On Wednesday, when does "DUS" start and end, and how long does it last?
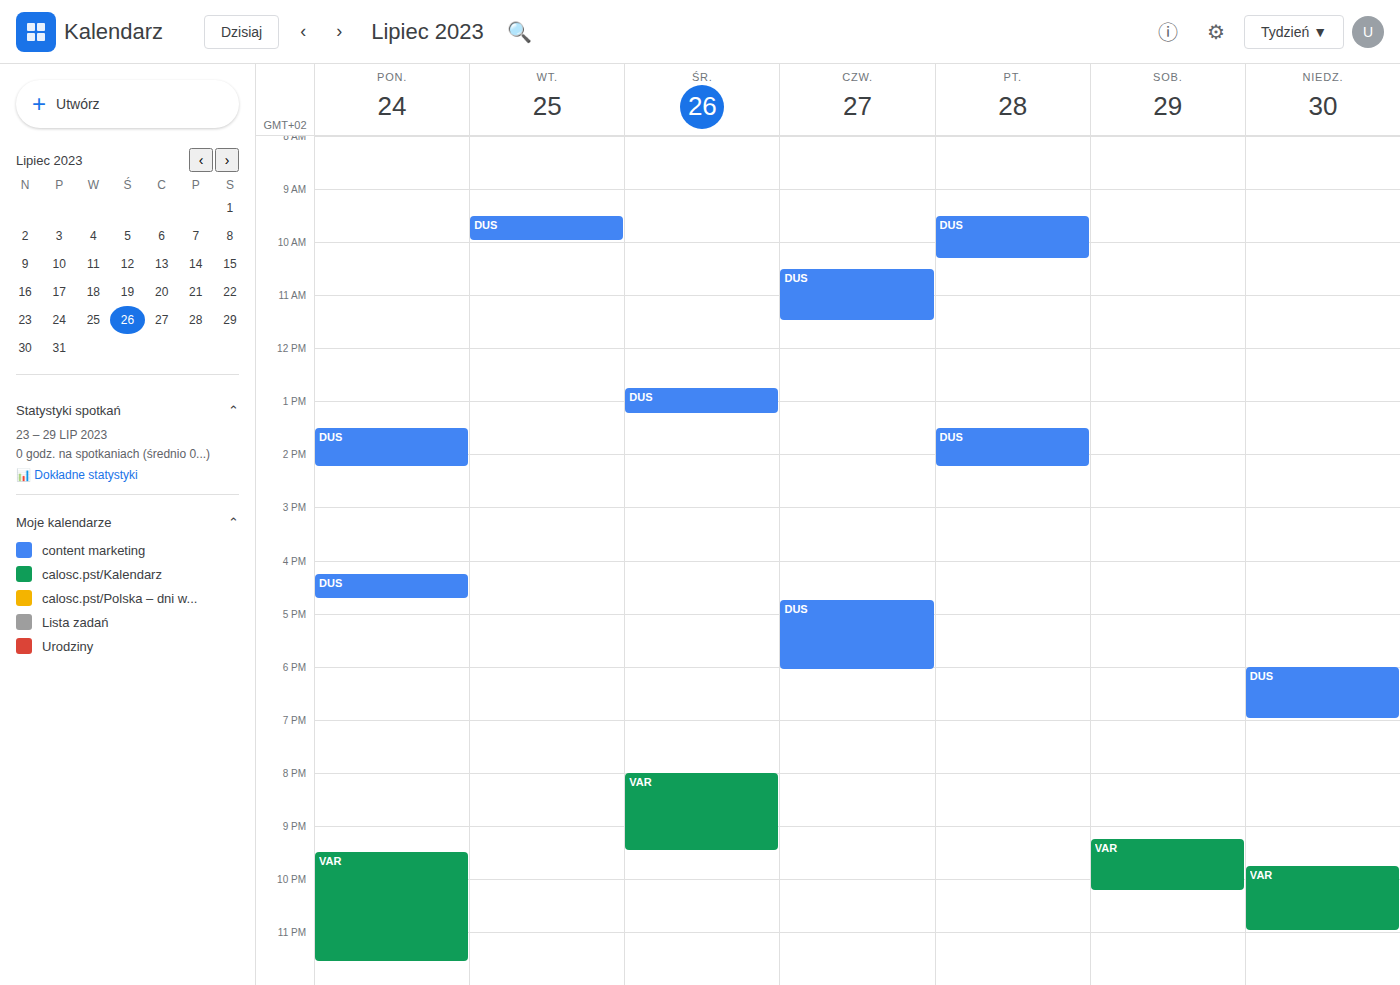
12:45 PM to 1:15 PM, 30 minutes